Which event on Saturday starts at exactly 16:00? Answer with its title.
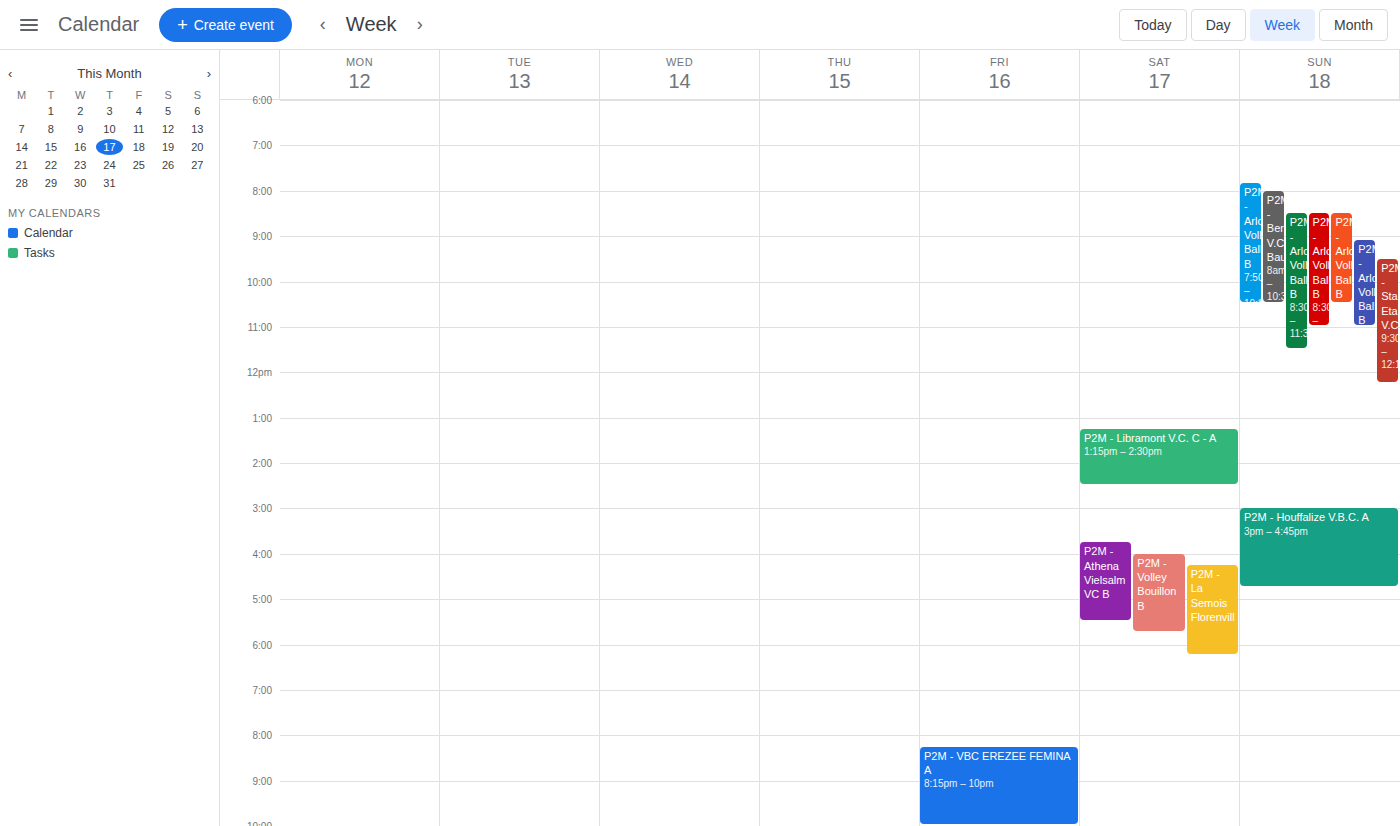
"P2M - Volley Bouillon B"